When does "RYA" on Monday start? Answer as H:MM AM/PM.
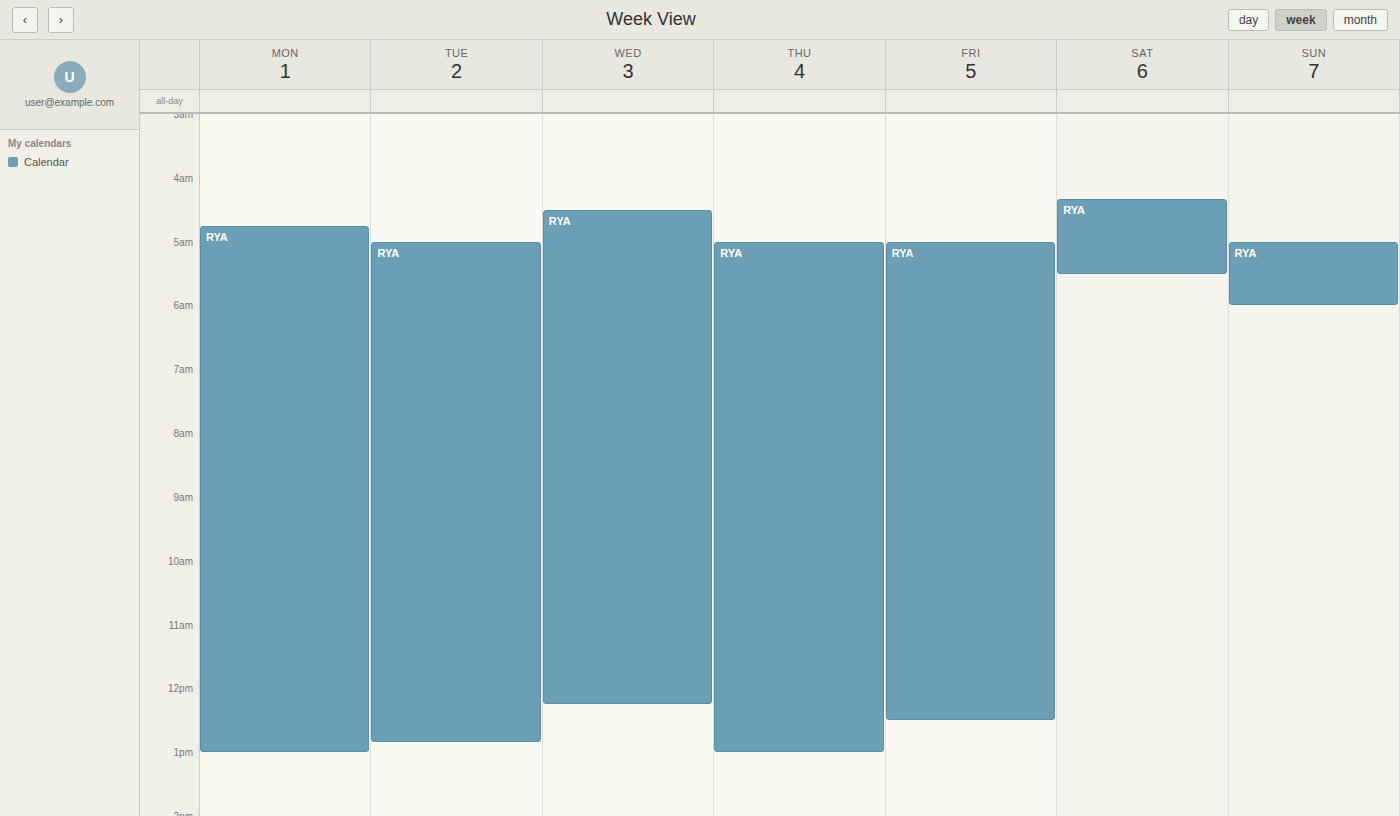
4:45 AM